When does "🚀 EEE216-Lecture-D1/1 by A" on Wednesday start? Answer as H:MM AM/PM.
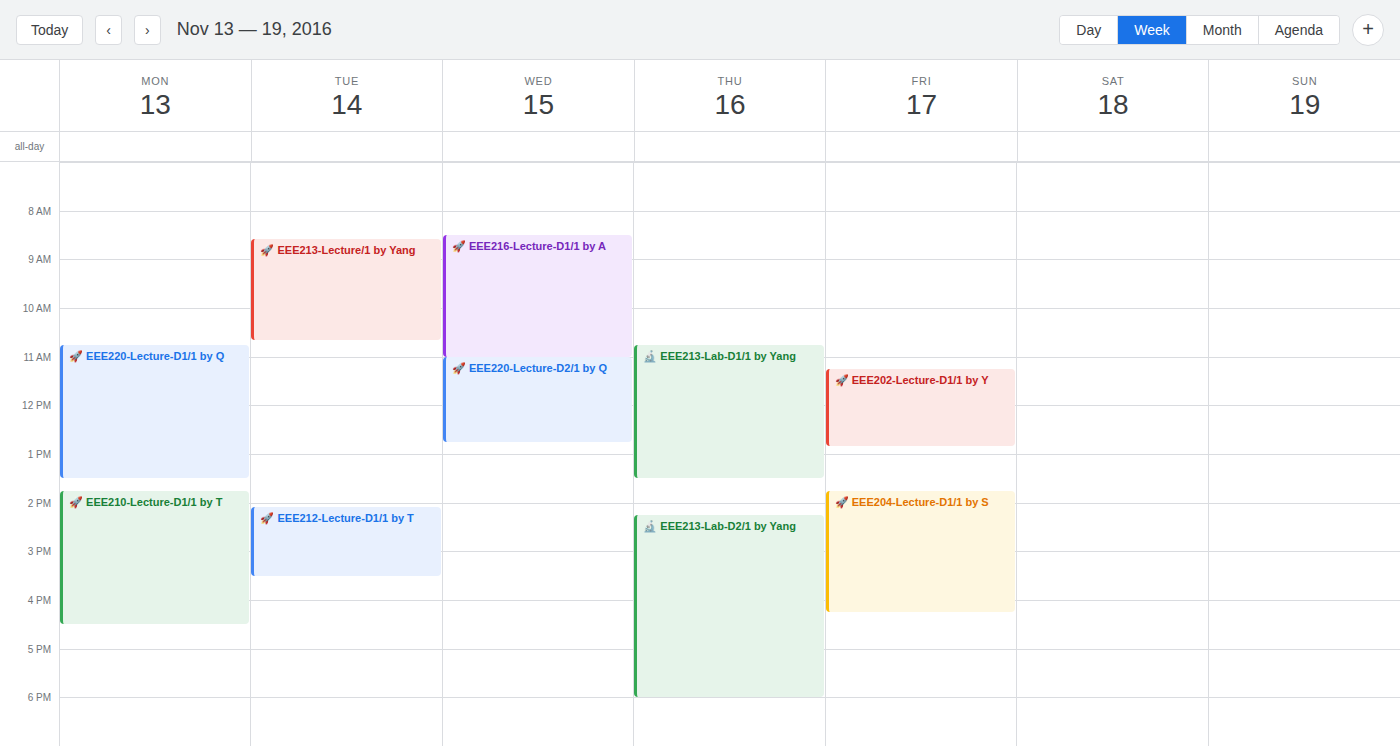
8:30 AM